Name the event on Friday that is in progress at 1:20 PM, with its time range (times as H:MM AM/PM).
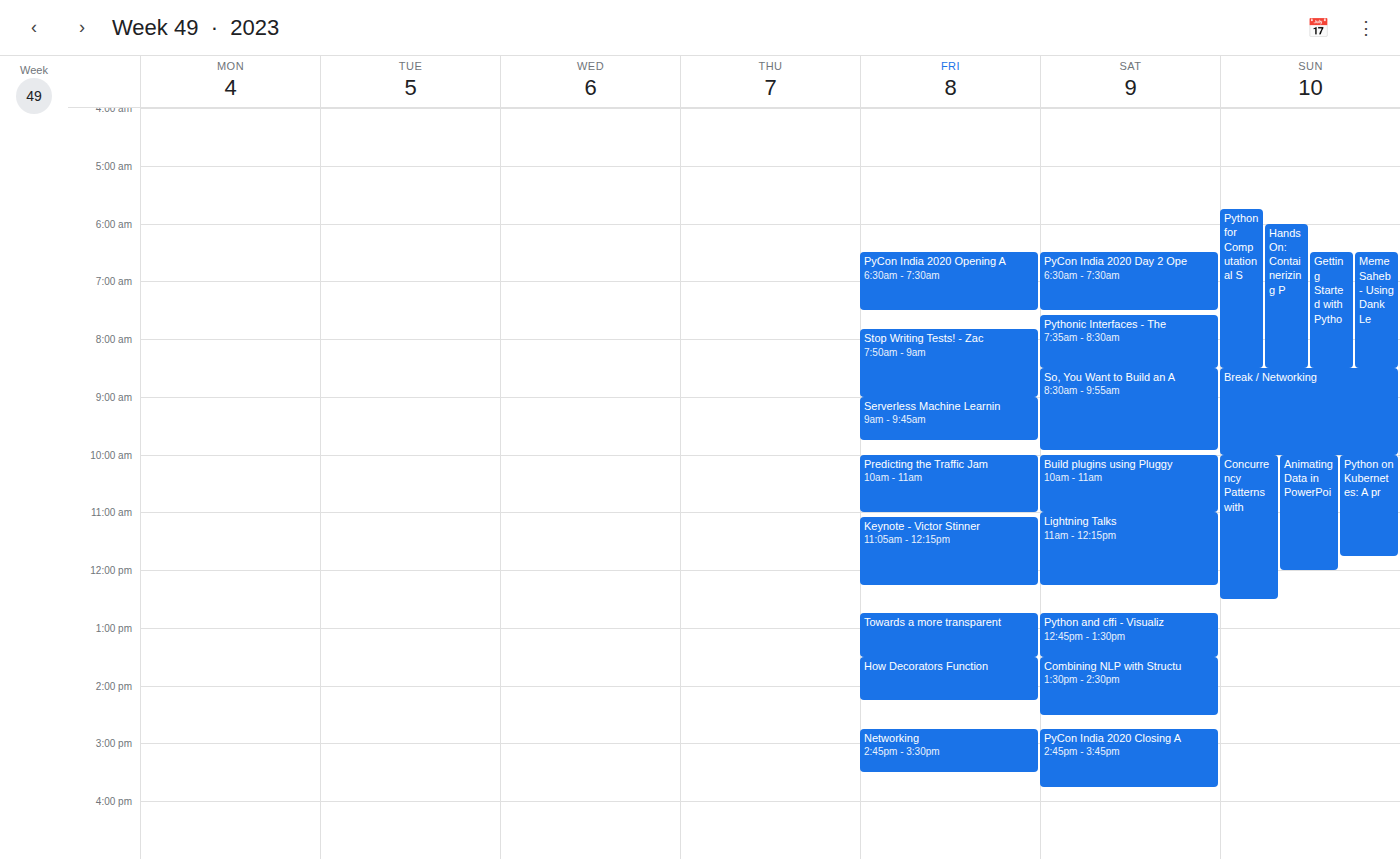
"Towards a more transparent", 12:45 PM to 1:30 PM